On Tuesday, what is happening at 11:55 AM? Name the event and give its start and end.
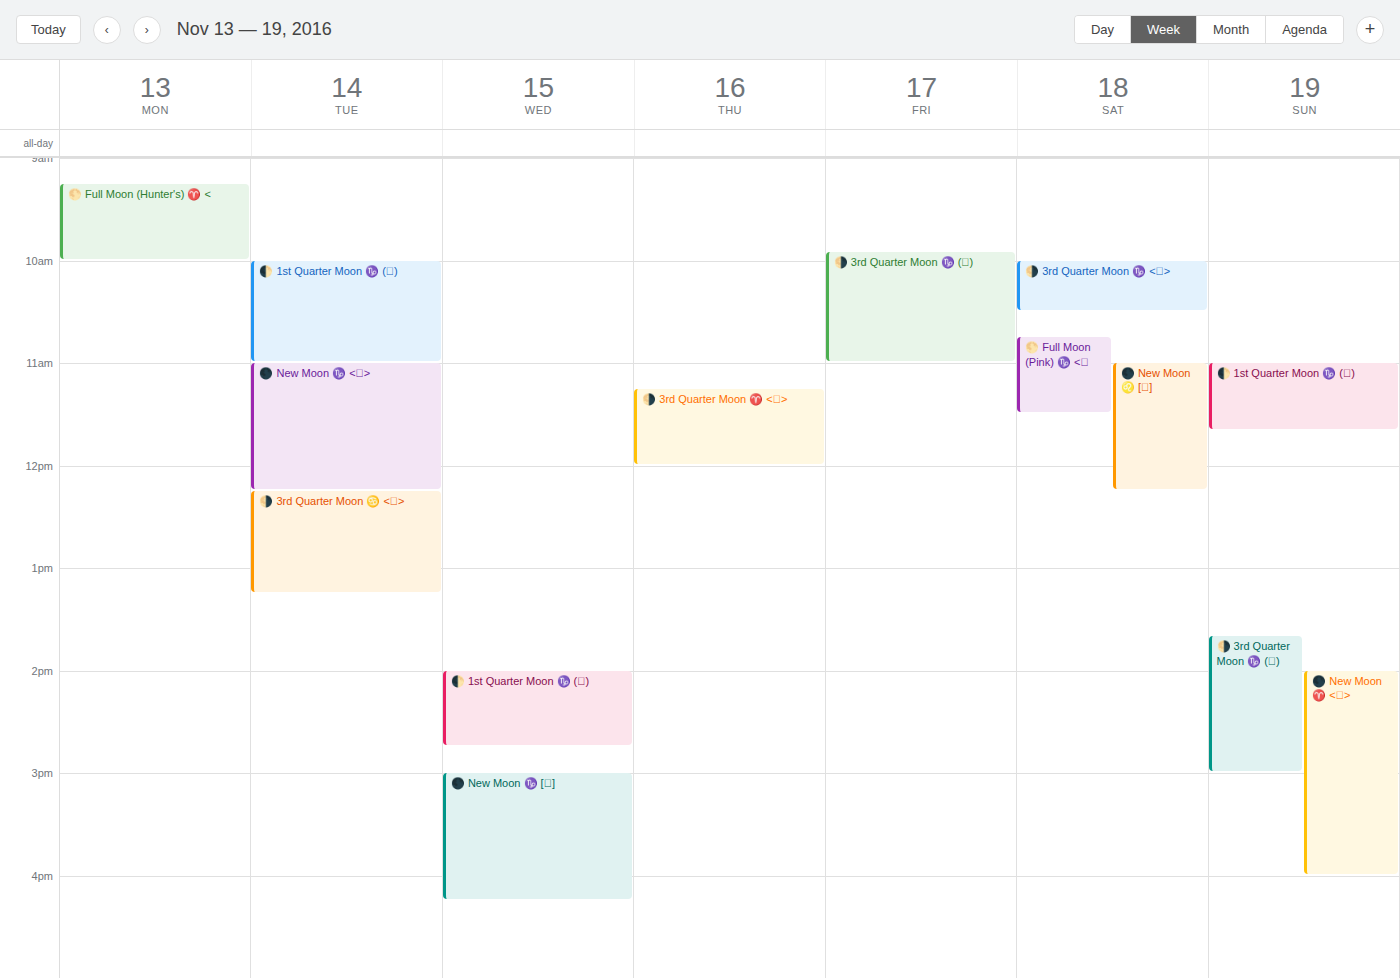
"🌑 New Moon ♑ <🜃>", 11:00 AM to 12:15 PM